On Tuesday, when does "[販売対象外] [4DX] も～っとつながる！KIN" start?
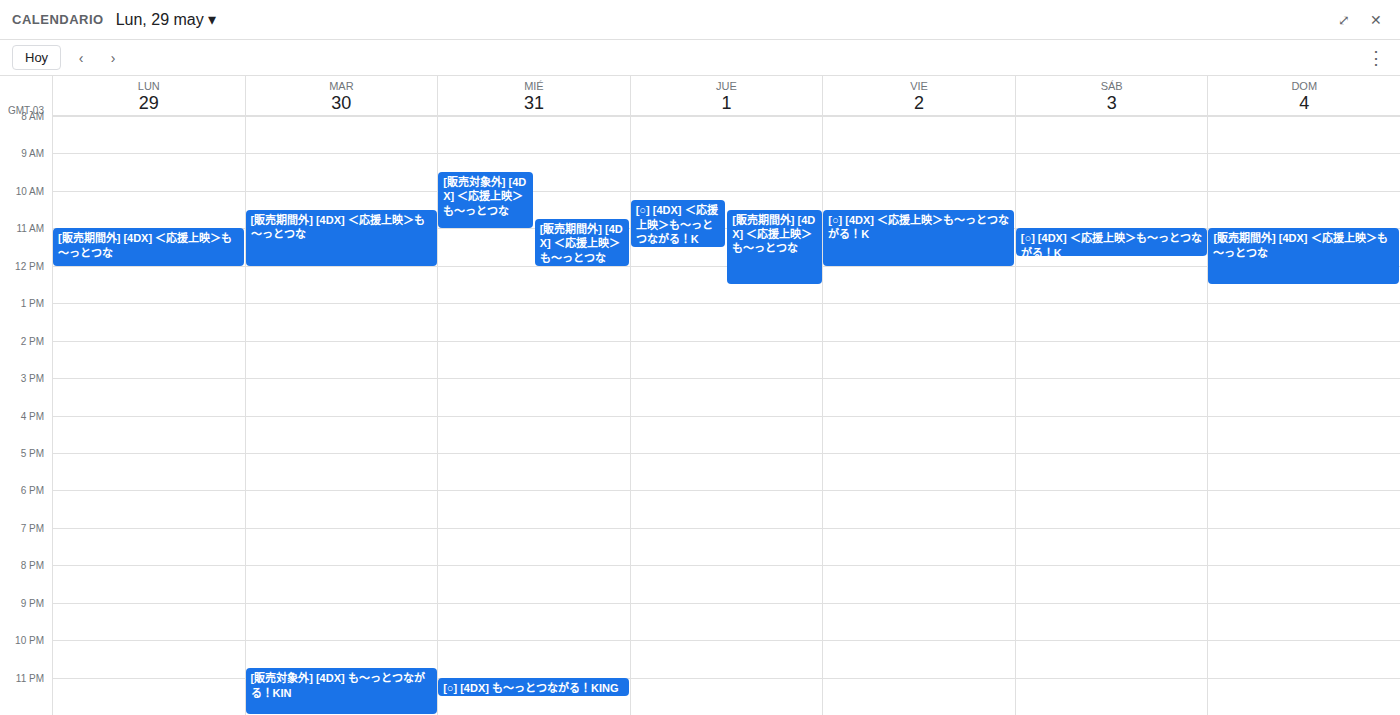
10:45 PM